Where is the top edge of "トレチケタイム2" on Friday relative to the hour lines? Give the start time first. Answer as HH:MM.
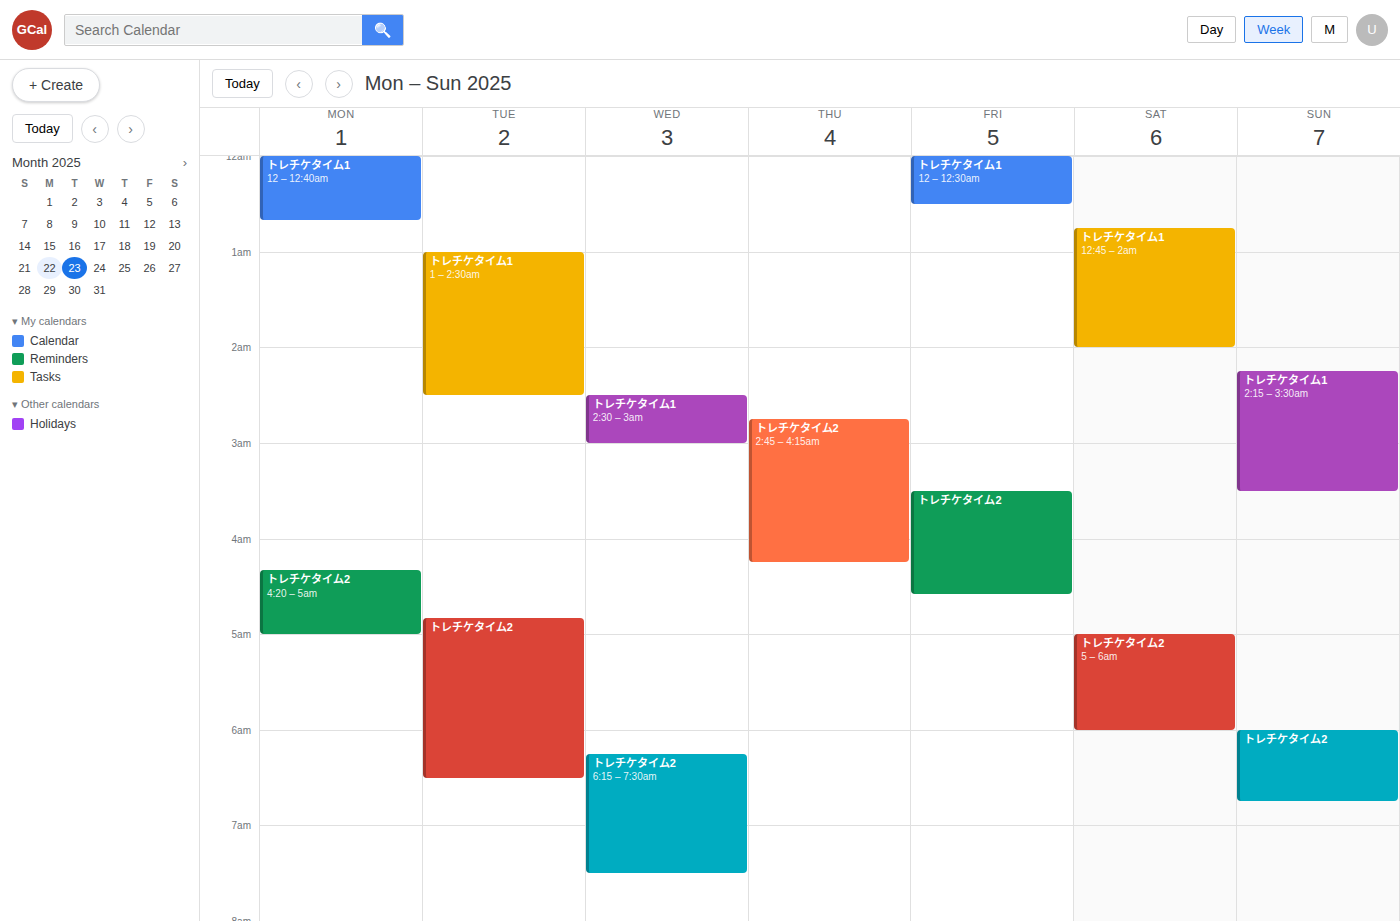
03:30 -- halfway between the 03:00 and 04:00 lines.